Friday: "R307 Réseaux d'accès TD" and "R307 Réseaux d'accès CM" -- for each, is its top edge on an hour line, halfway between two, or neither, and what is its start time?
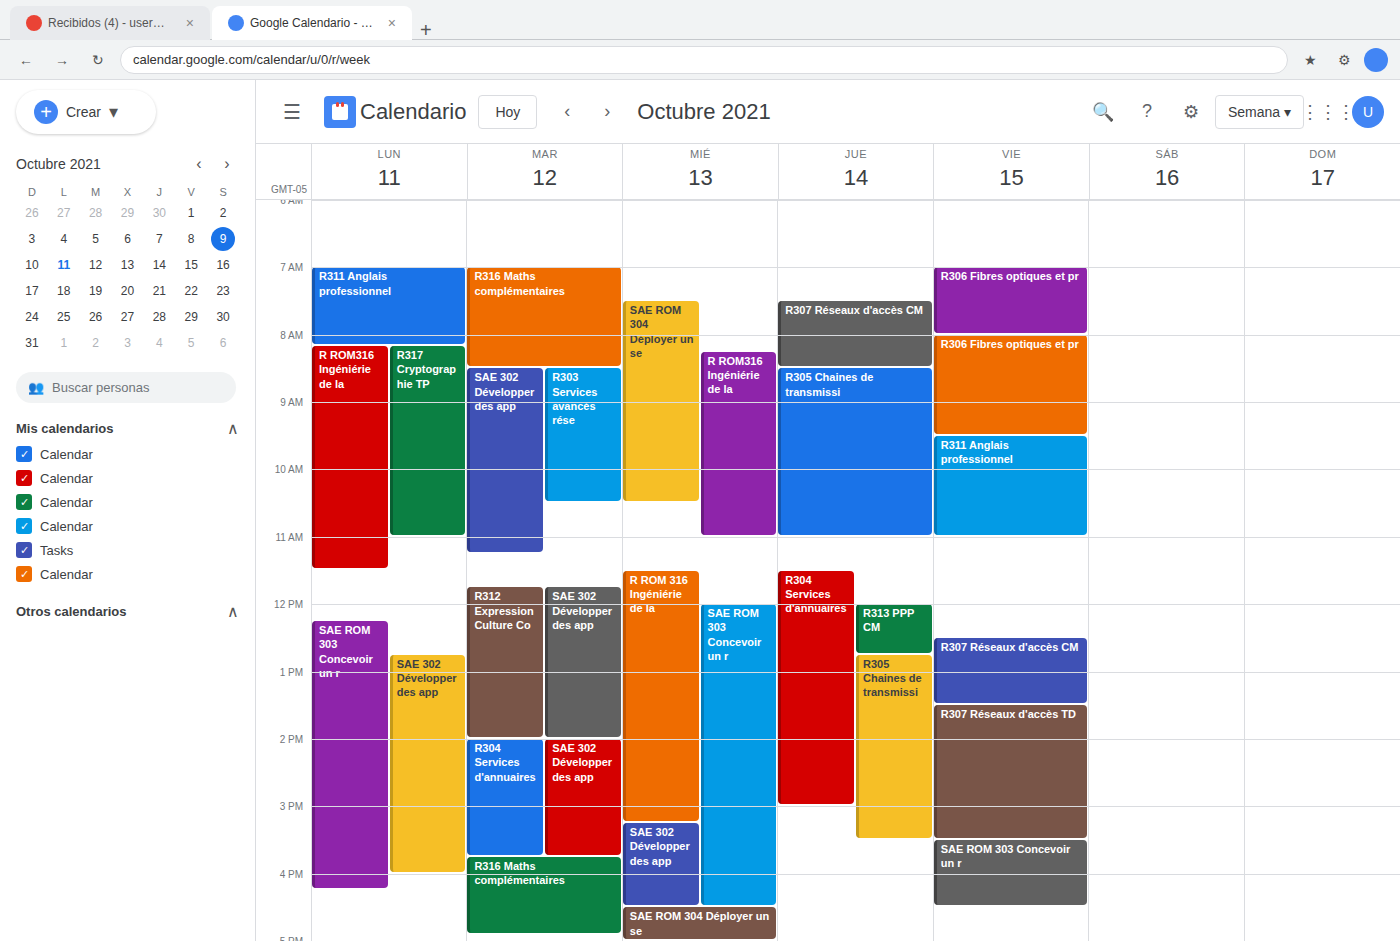
"R307 Réseaux d'accès TD": 1:30 PM, halfway between the 1 PM and 2 PM lines. "R307 Réseaux d'accès CM": 12:30 PM, halfway between the 12 PM and 1 PM lines.